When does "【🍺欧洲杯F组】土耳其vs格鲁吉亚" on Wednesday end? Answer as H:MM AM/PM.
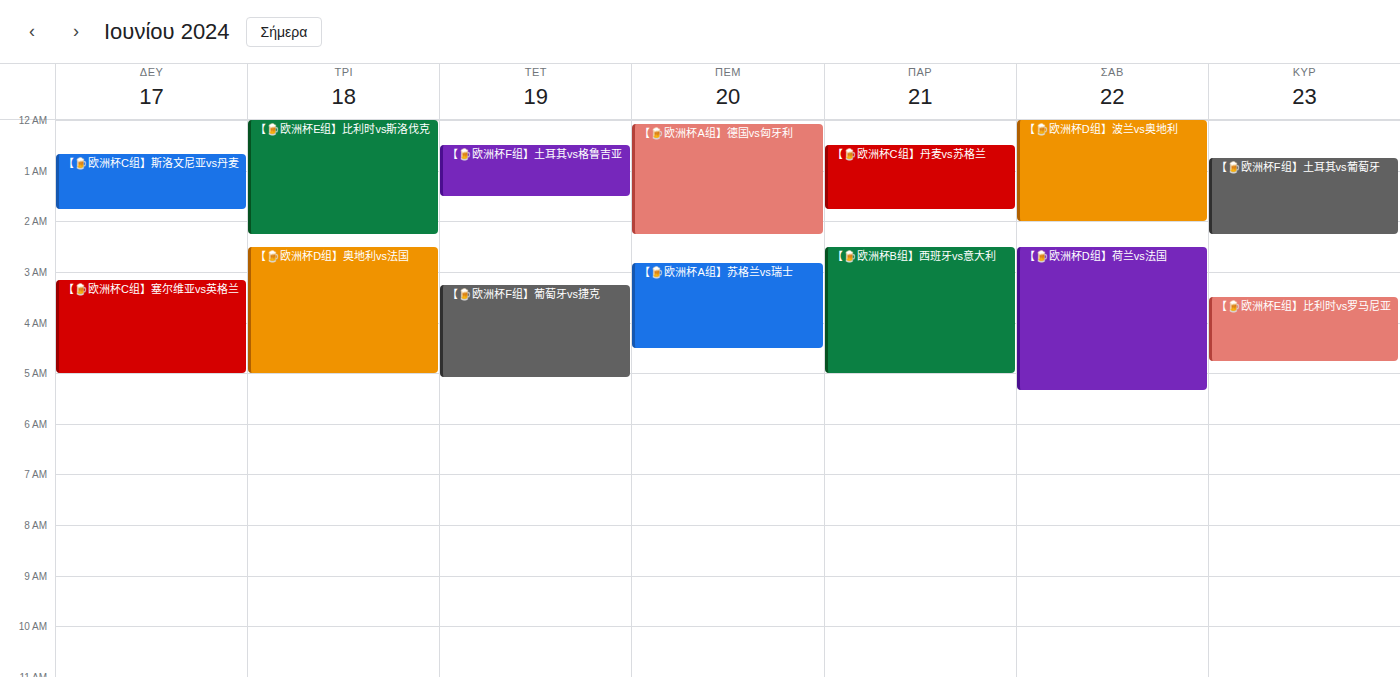
1:30 AM